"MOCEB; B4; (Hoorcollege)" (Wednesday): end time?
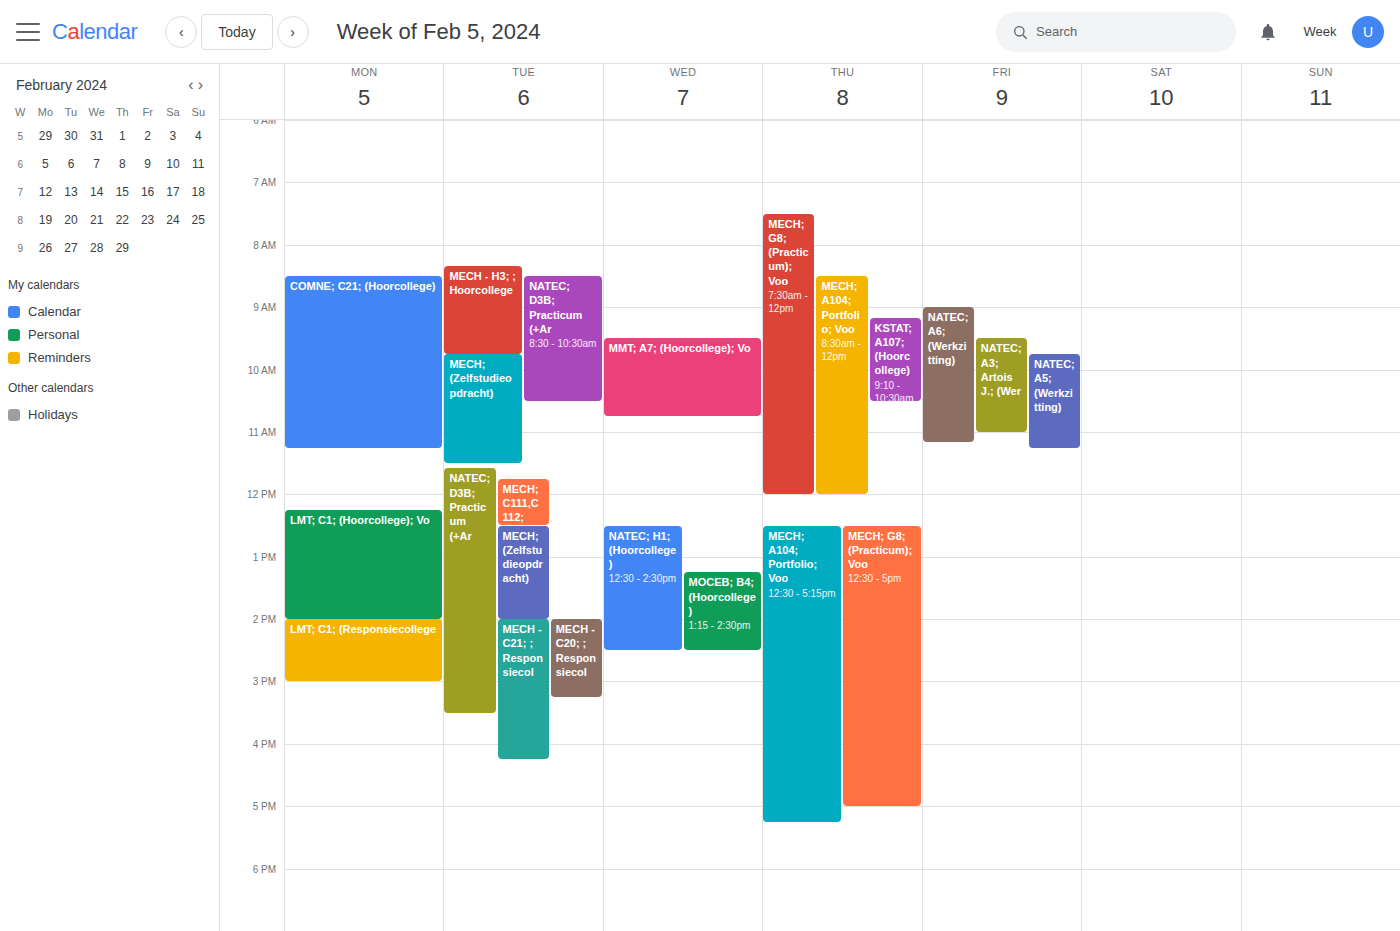
2:30 PM